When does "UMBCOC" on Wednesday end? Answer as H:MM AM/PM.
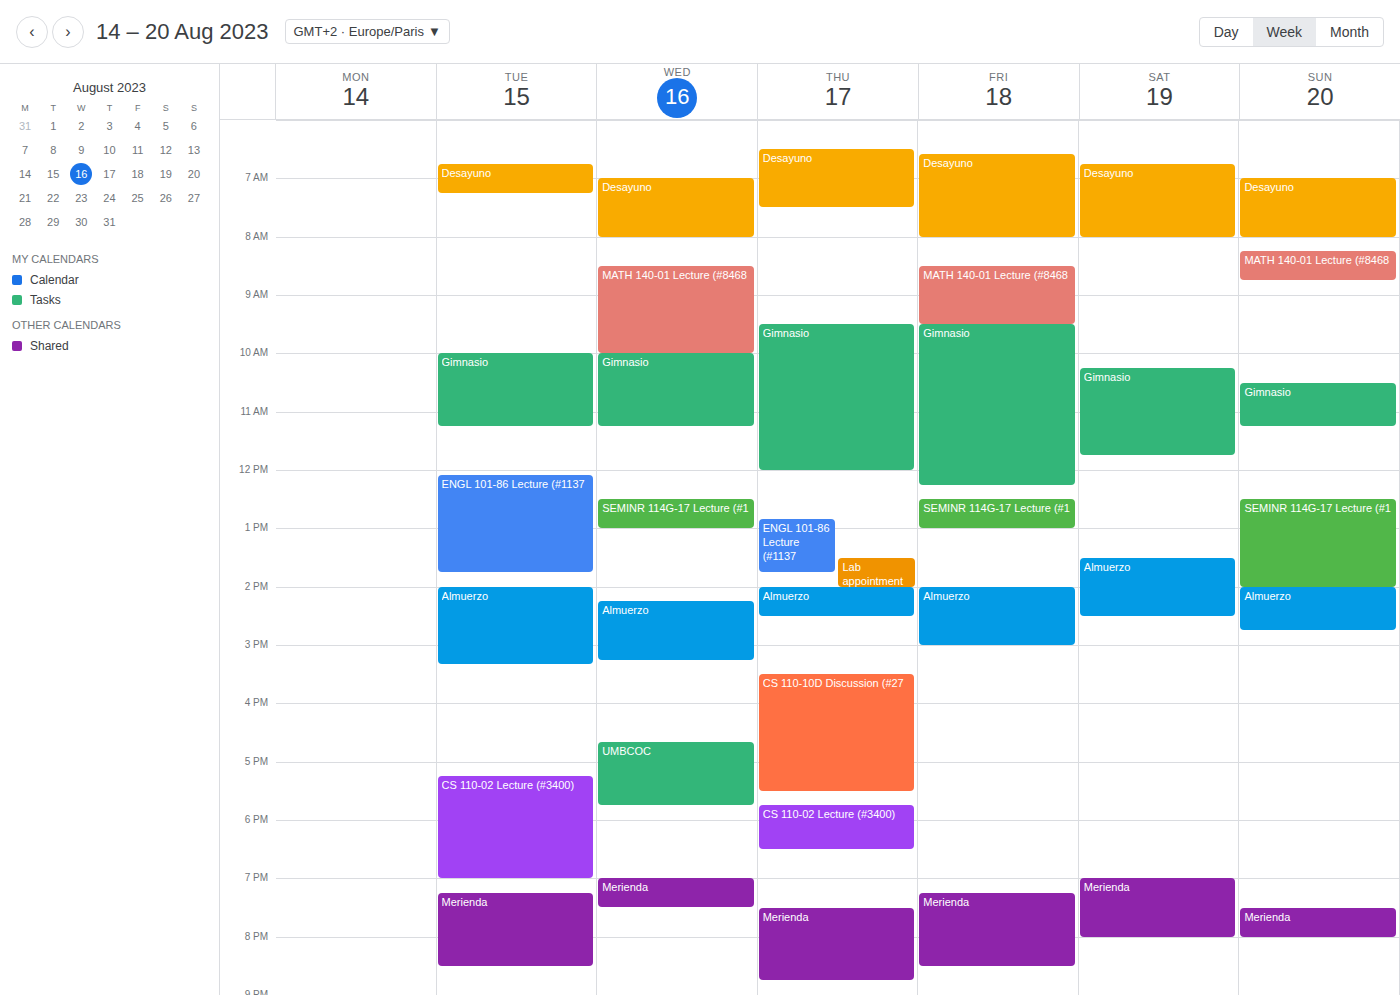
5:45 PM